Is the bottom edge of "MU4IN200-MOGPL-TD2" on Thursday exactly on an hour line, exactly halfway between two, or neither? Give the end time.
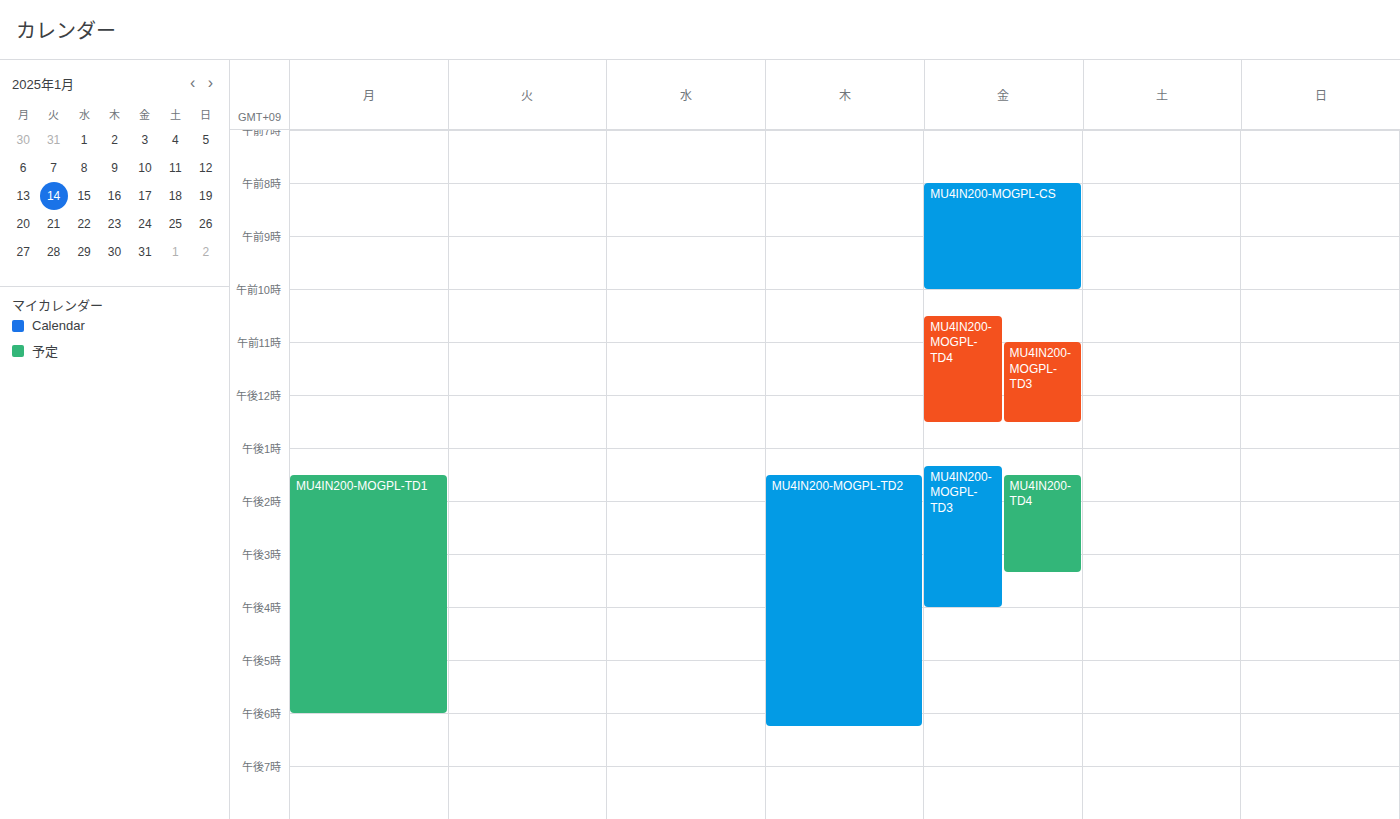
18:15 -- neither: a quarter of the way from the 18:00 line to the 19:00 line.